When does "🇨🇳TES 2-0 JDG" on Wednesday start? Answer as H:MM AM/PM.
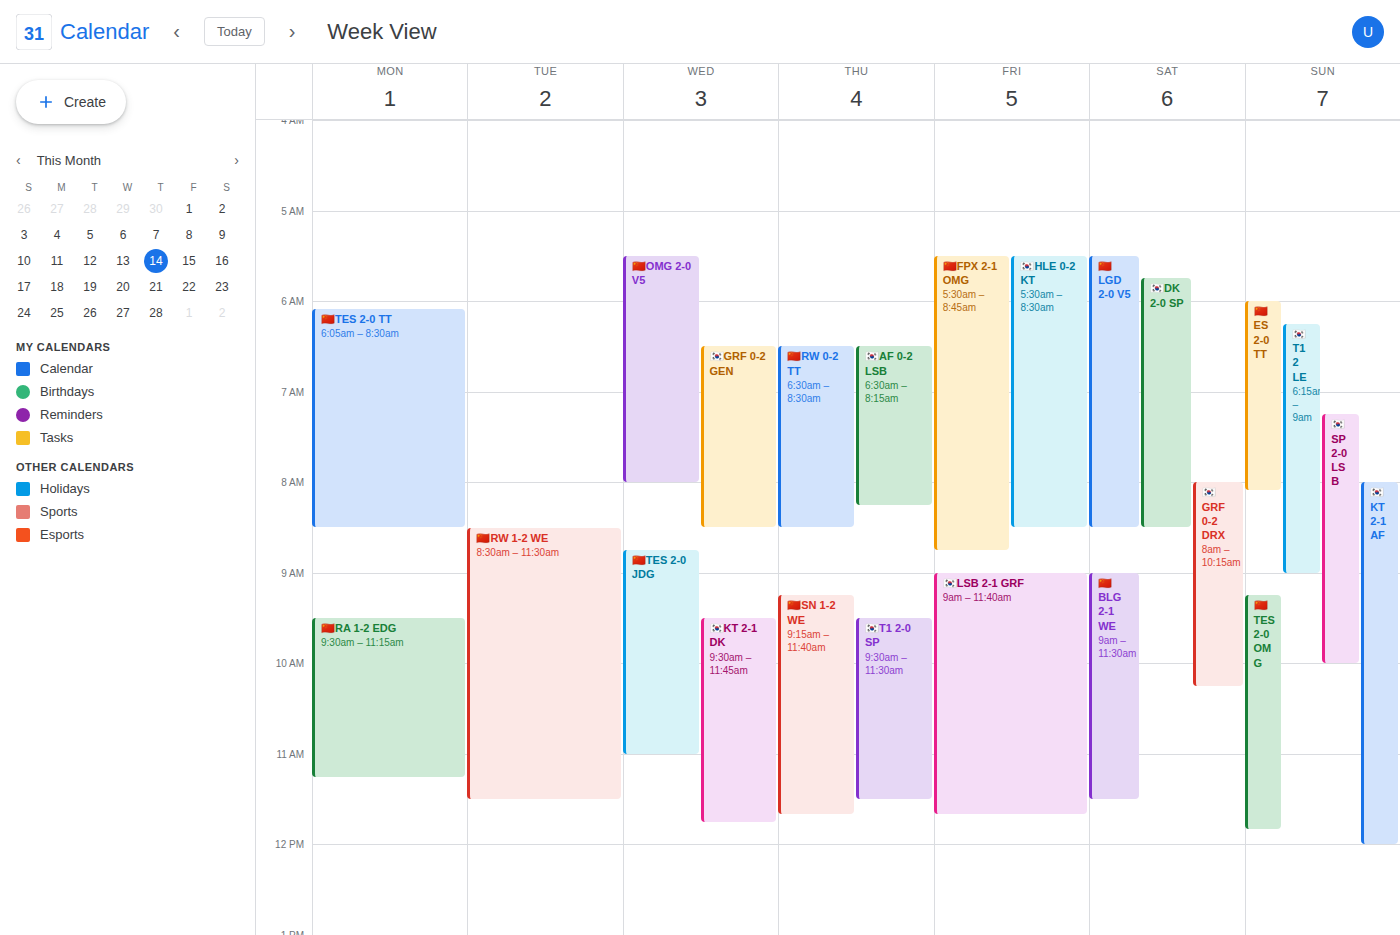
8:45 AM